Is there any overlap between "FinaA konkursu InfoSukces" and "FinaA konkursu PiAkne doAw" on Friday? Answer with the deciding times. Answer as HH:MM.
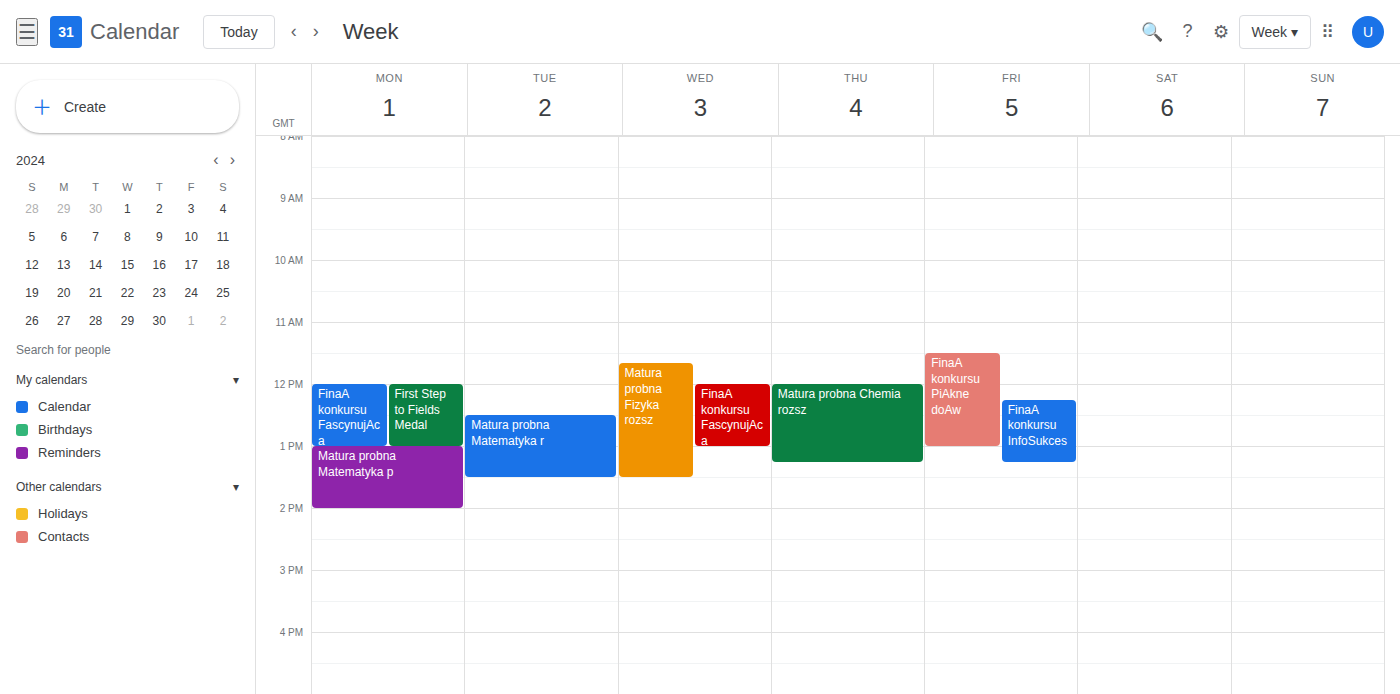
"FinaA konkursu InfoSukces" starts at 12:15, before "FinaA konkursu PiAkne doAw" ends at 13:00 -- they overlap.